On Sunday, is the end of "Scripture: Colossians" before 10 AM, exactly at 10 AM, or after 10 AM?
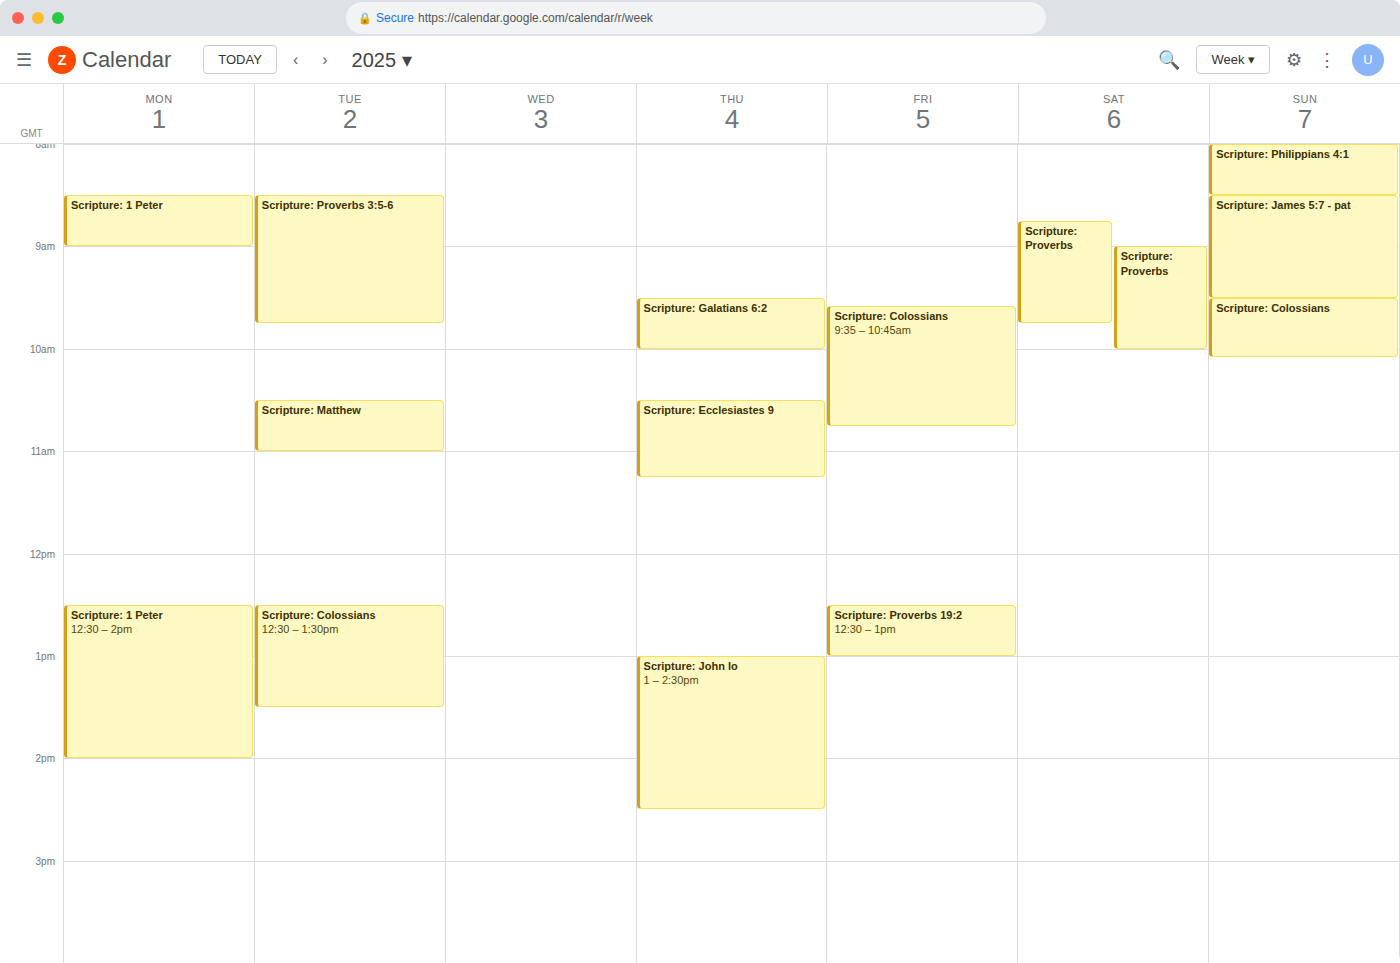
10:05 AM -- after 10 AM, 5 minutes below the 10 AM line.